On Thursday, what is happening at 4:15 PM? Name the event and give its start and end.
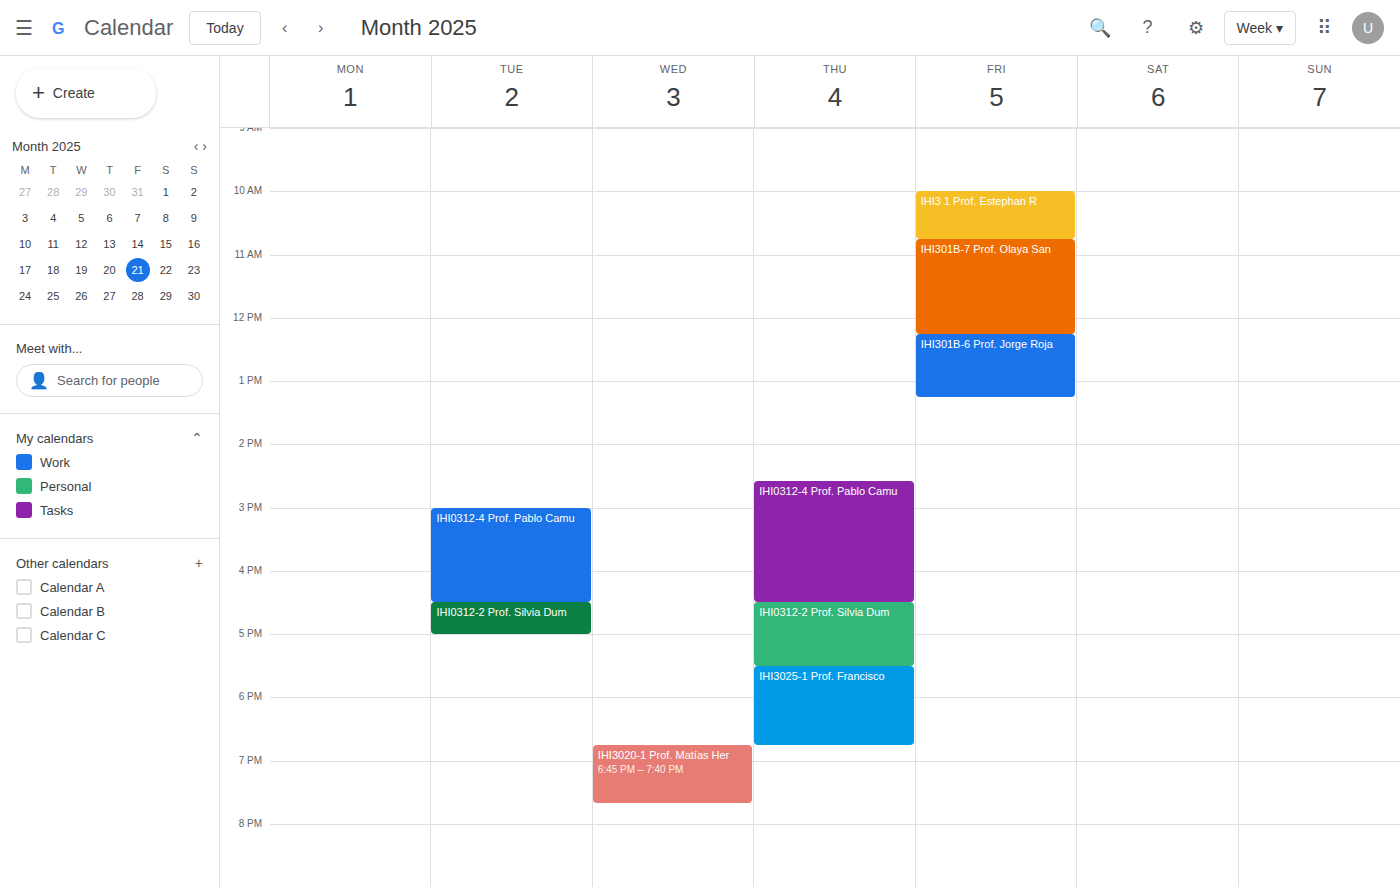
"IHI0312-4 Prof. Pablo Camu", 2:35 PM to 4:30 PM